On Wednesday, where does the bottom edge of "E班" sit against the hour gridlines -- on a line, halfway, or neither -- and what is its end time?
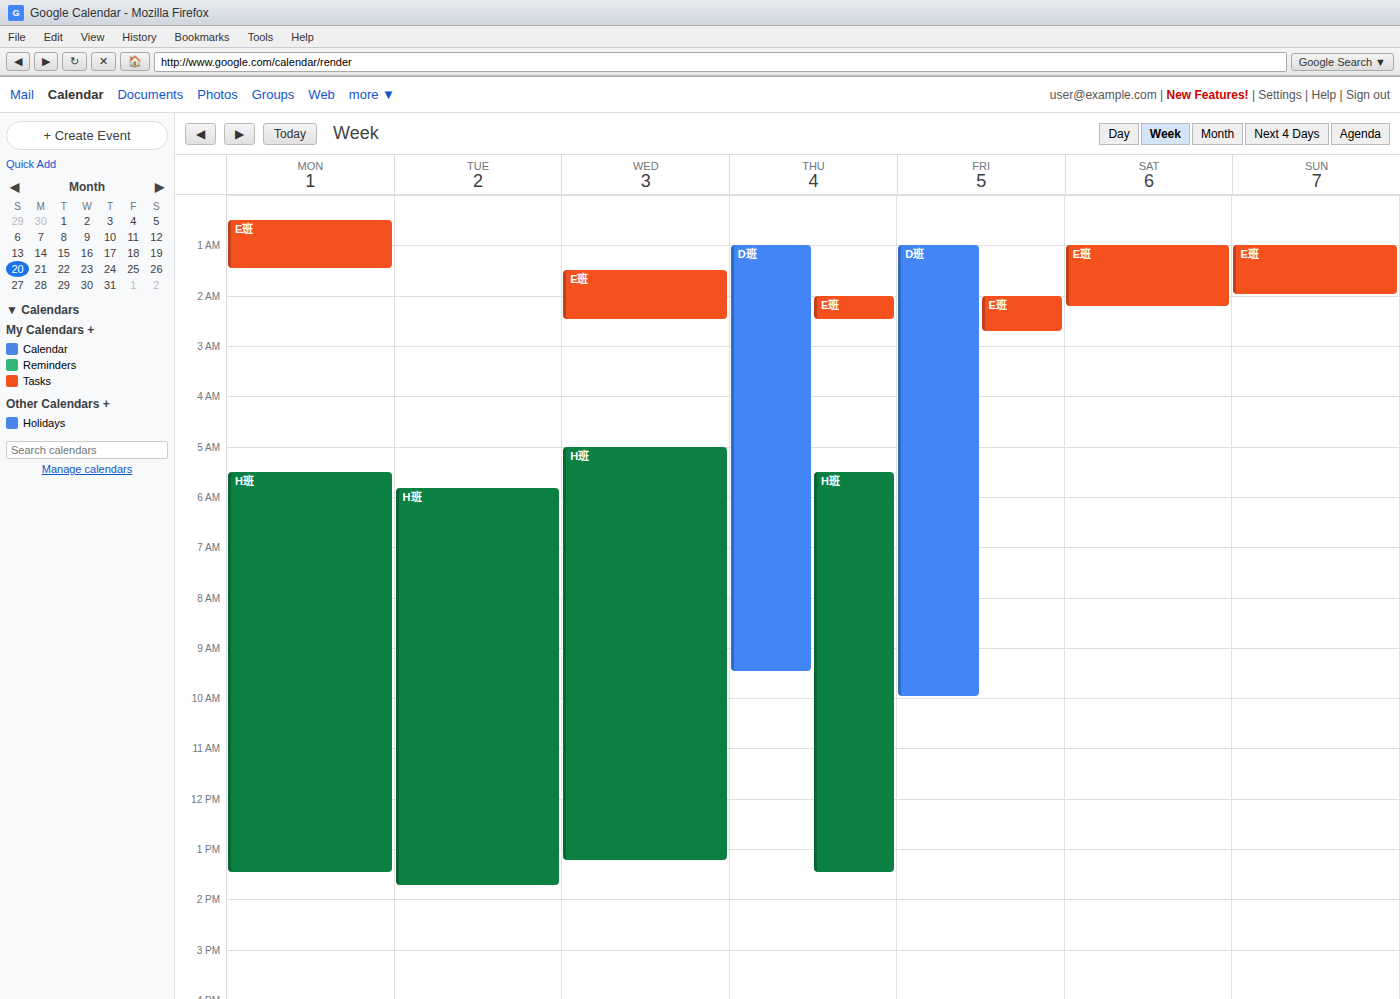
2:30 AM -- halfway between the 2 AM and 3 AM lines.